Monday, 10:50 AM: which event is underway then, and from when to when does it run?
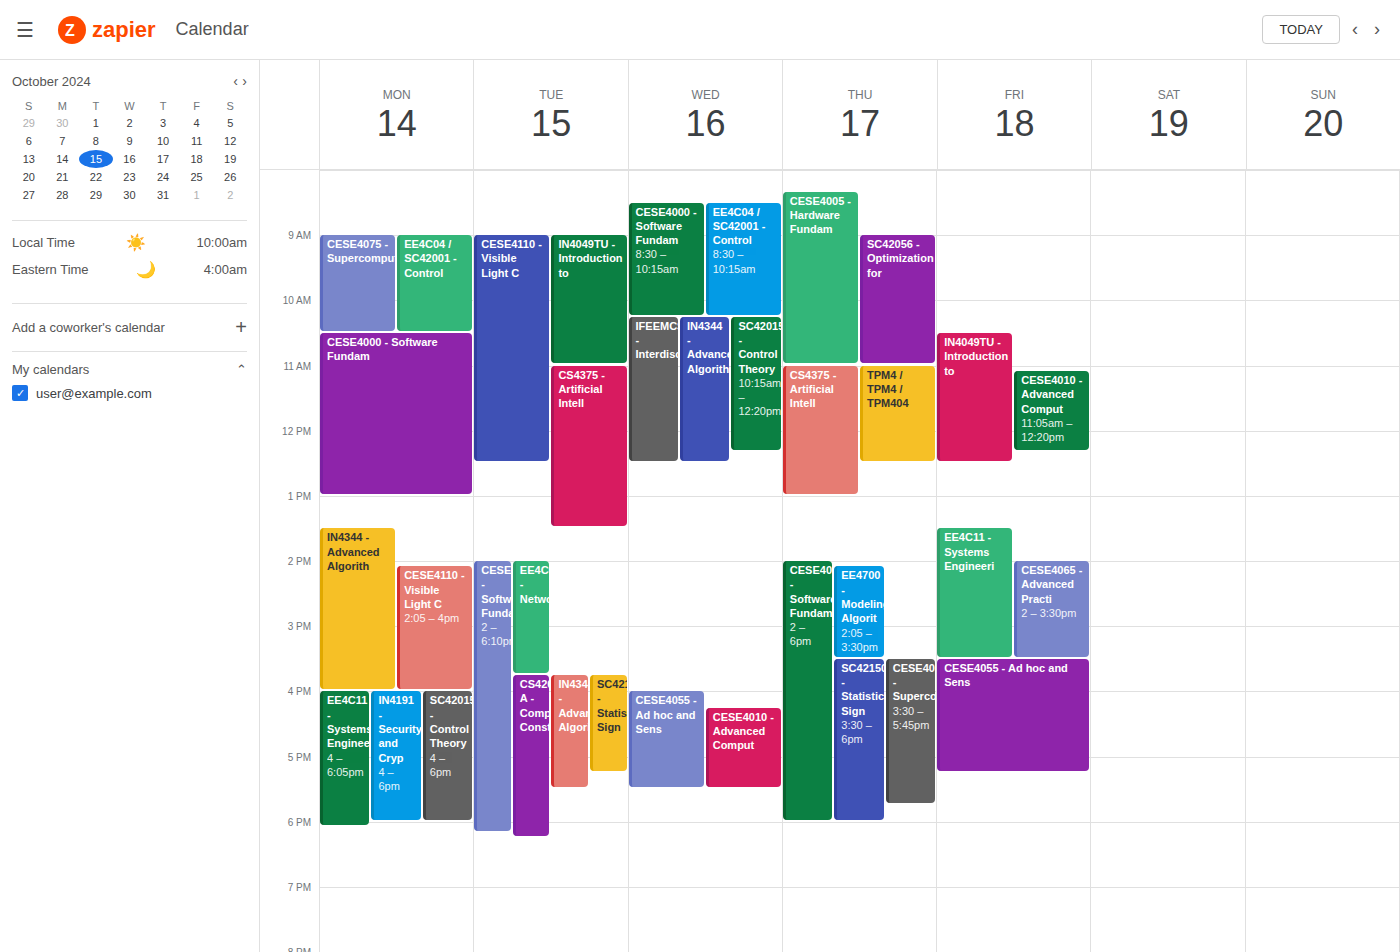
"CESE4000 - Software Fundam", 10:30 AM to 1:00 PM